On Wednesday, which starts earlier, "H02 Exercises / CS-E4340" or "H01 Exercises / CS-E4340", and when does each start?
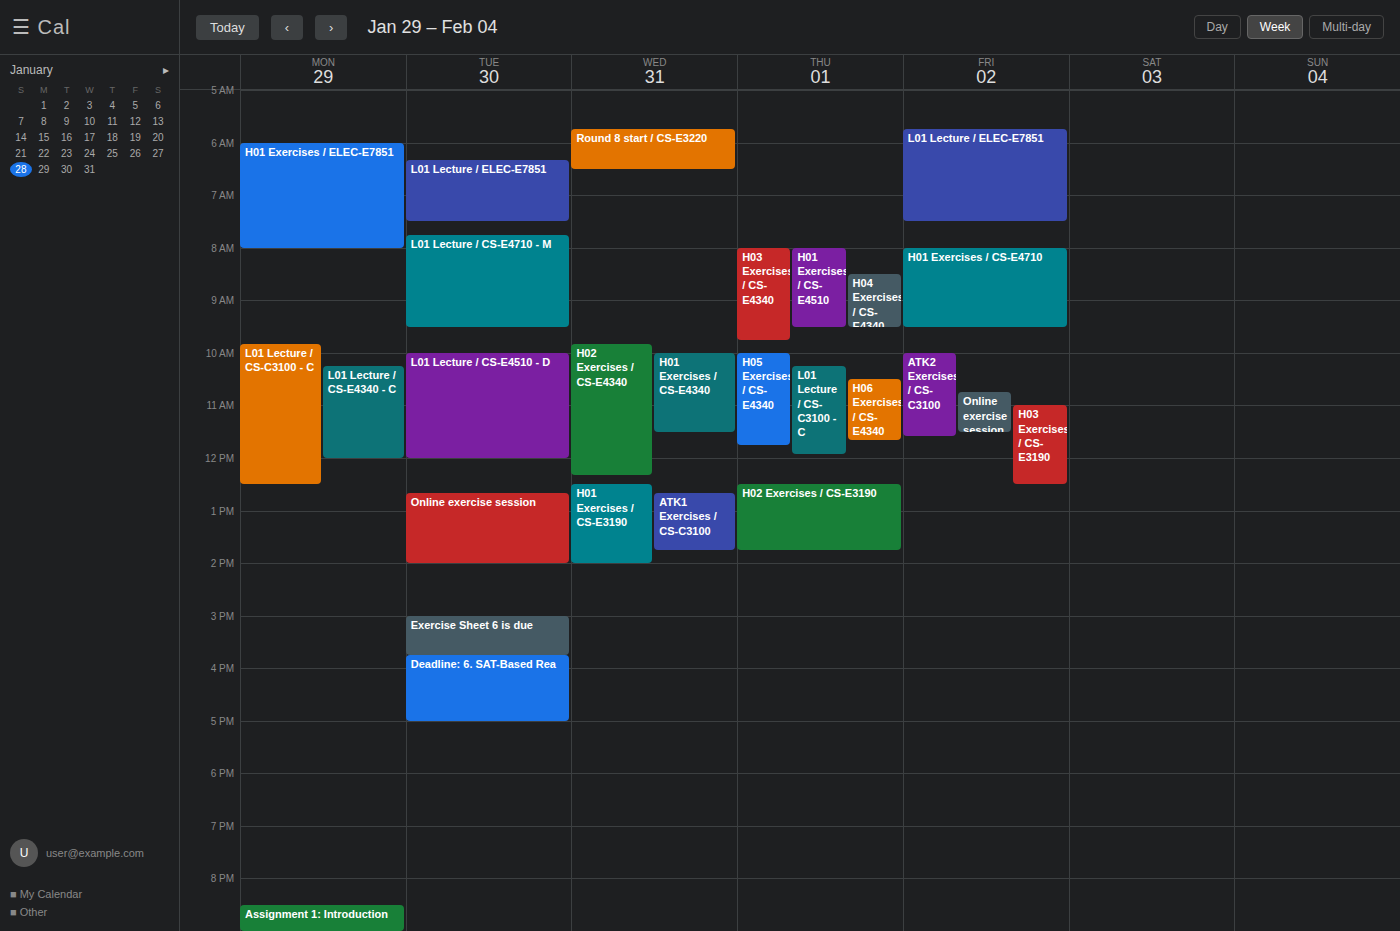
"H02 Exercises / CS-E4340" 9:50 AM; "H01 Exercises / CS-E4340" 10:00 AM.